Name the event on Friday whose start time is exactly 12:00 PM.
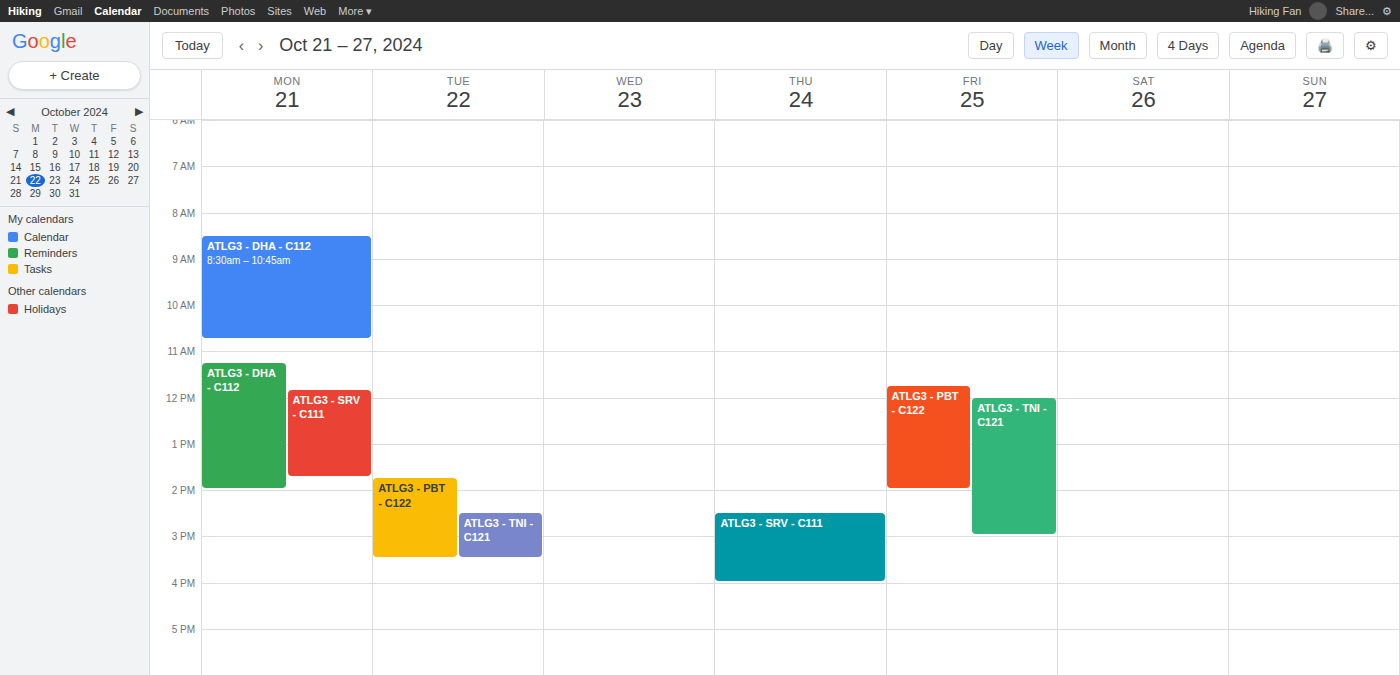
"ATLG3 - TNI - C121"